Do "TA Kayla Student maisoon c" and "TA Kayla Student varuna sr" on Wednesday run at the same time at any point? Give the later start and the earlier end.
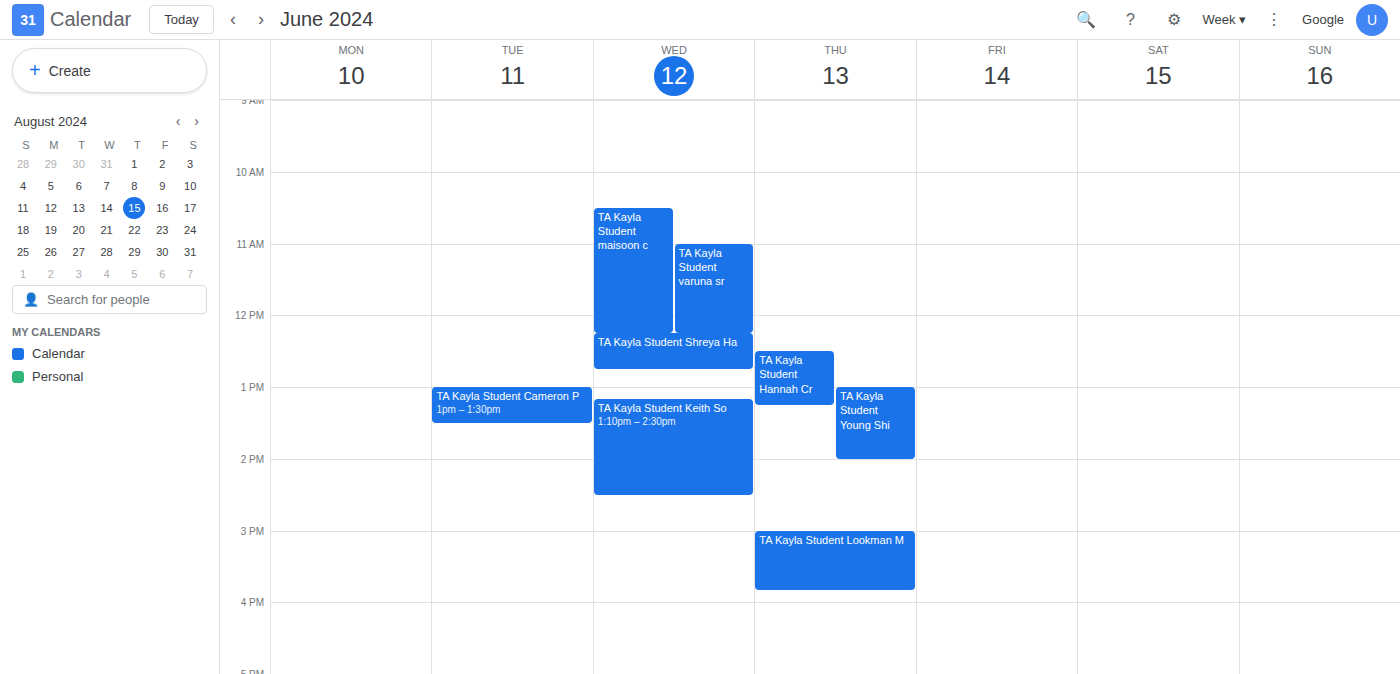
"TA Kayla Student varuna sr" starts at 11:00 AM, before "TA Kayla Student maisoon c" ends at 12:15 PM -- they overlap.